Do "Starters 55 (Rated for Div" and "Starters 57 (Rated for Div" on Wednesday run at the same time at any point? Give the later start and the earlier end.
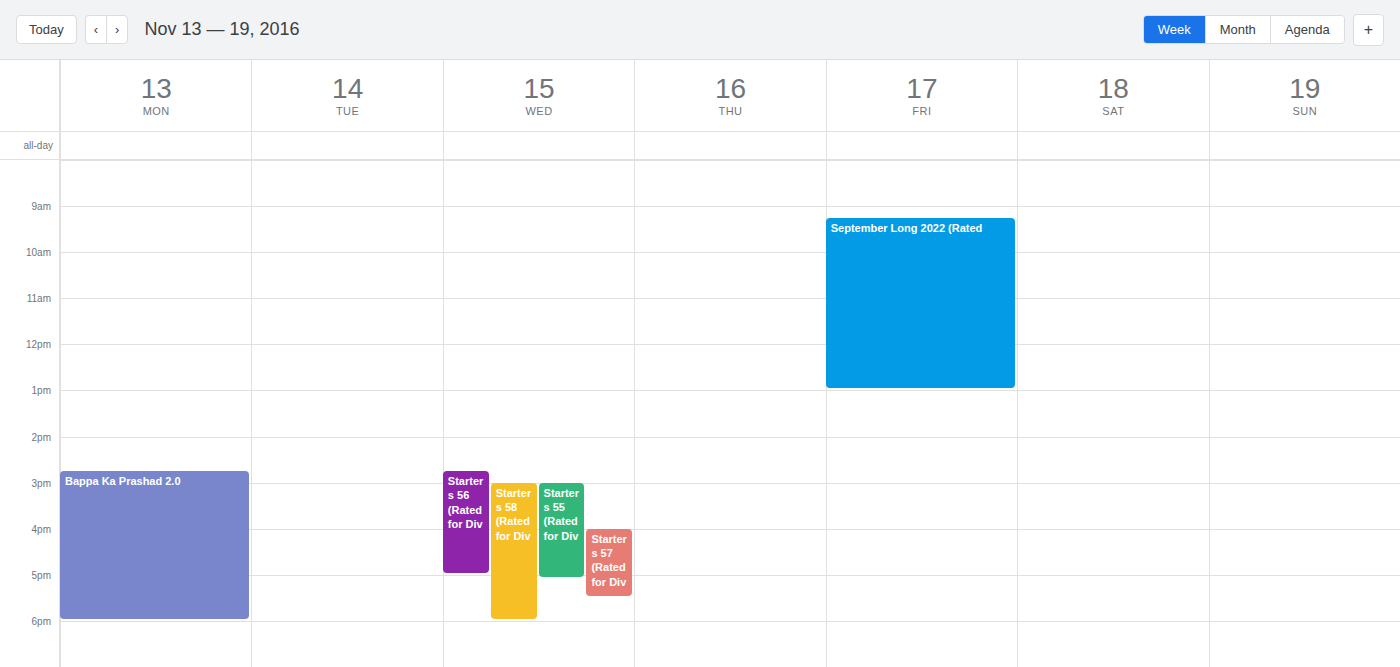
"Starters 57 (Rated for Div" starts at 4:00 PM, before "Starters 55 (Rated for Div" ends at 5:05 PM -- they overlap.